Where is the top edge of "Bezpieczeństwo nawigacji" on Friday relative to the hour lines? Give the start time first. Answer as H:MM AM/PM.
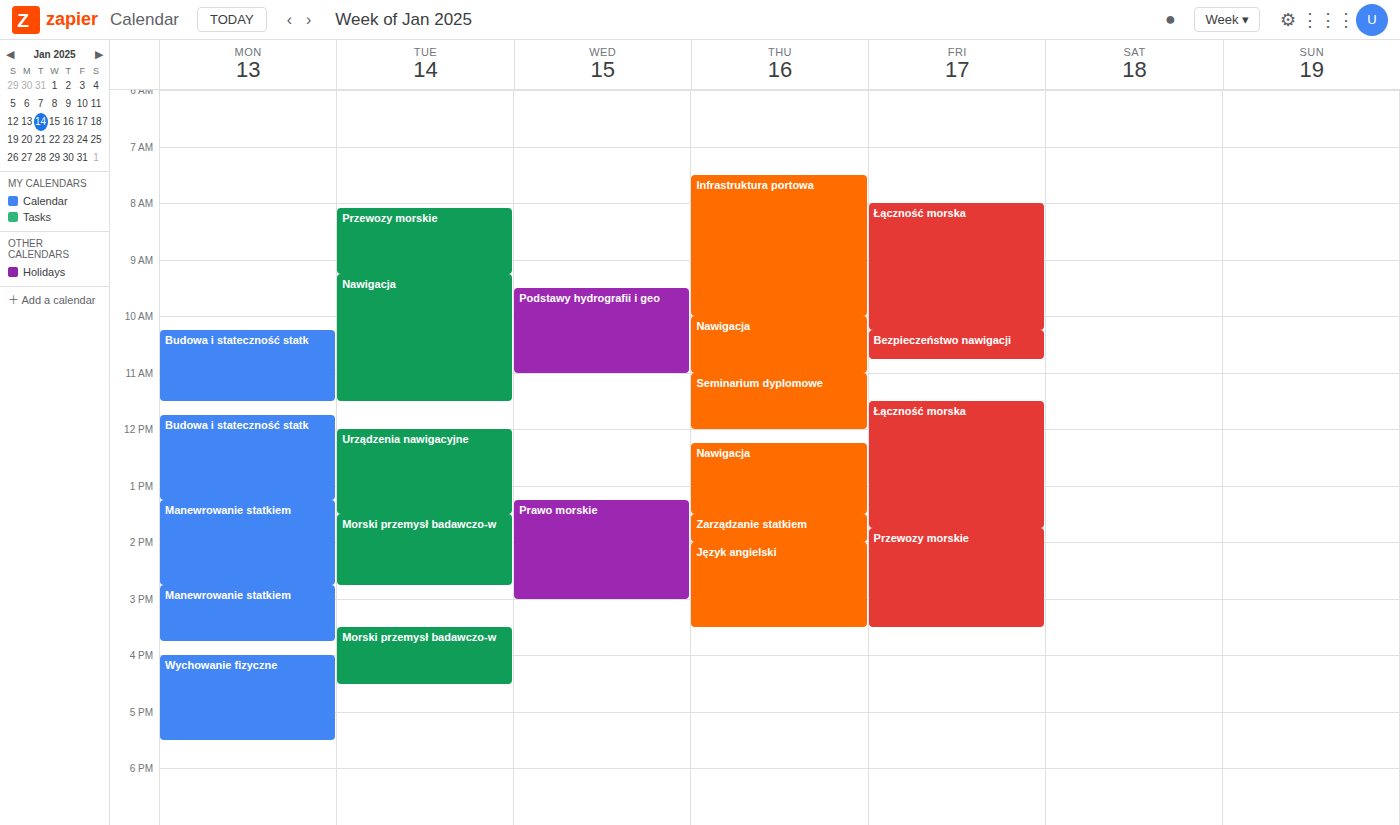
10:15 AM -- neither: a quarter of the way from the 10 AM line to the 11 AM line.